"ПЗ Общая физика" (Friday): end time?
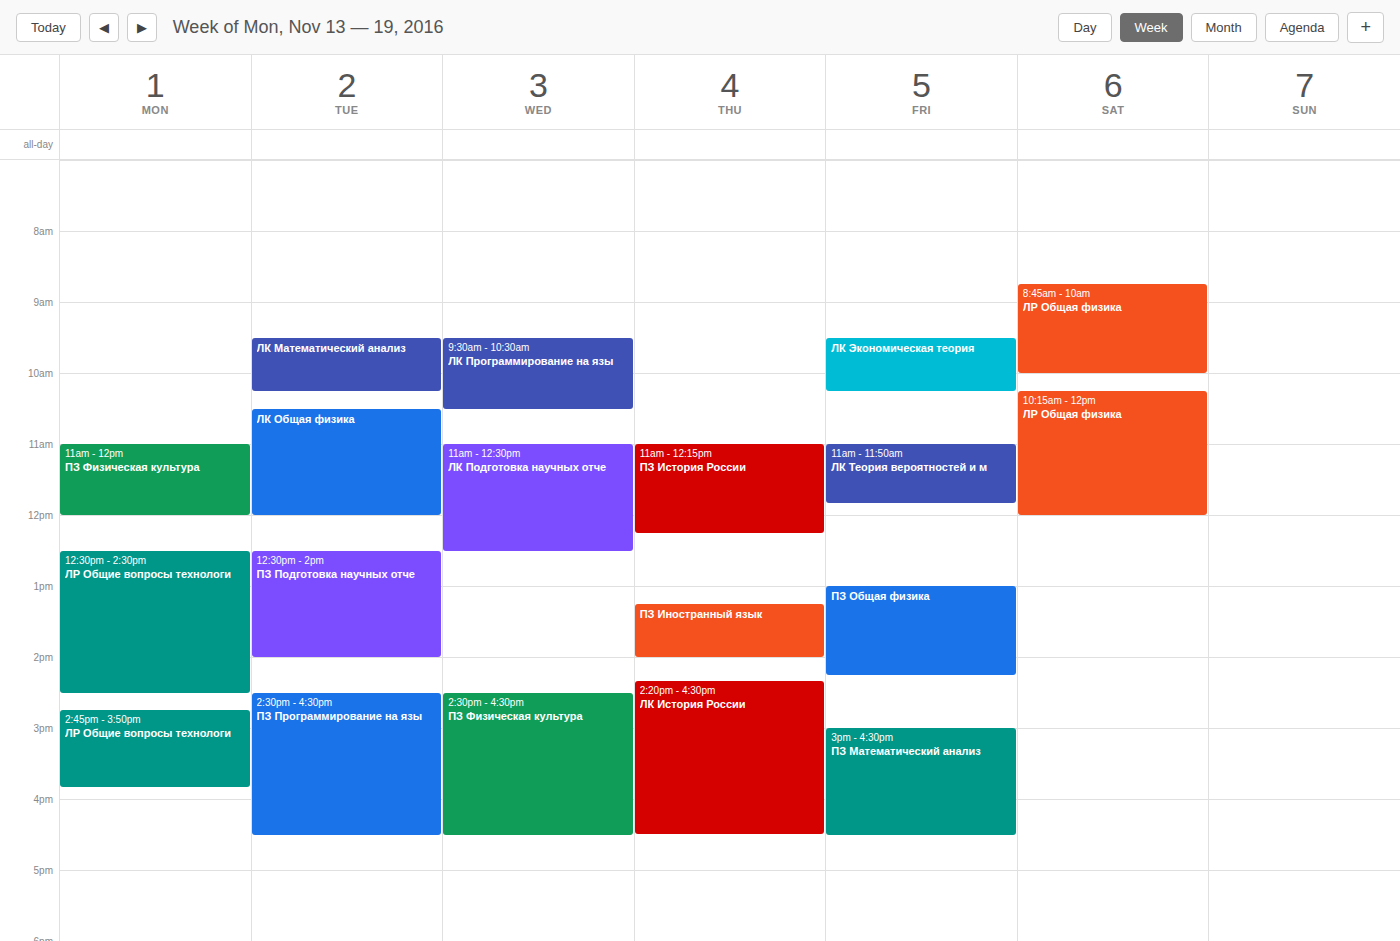
2:15 PM